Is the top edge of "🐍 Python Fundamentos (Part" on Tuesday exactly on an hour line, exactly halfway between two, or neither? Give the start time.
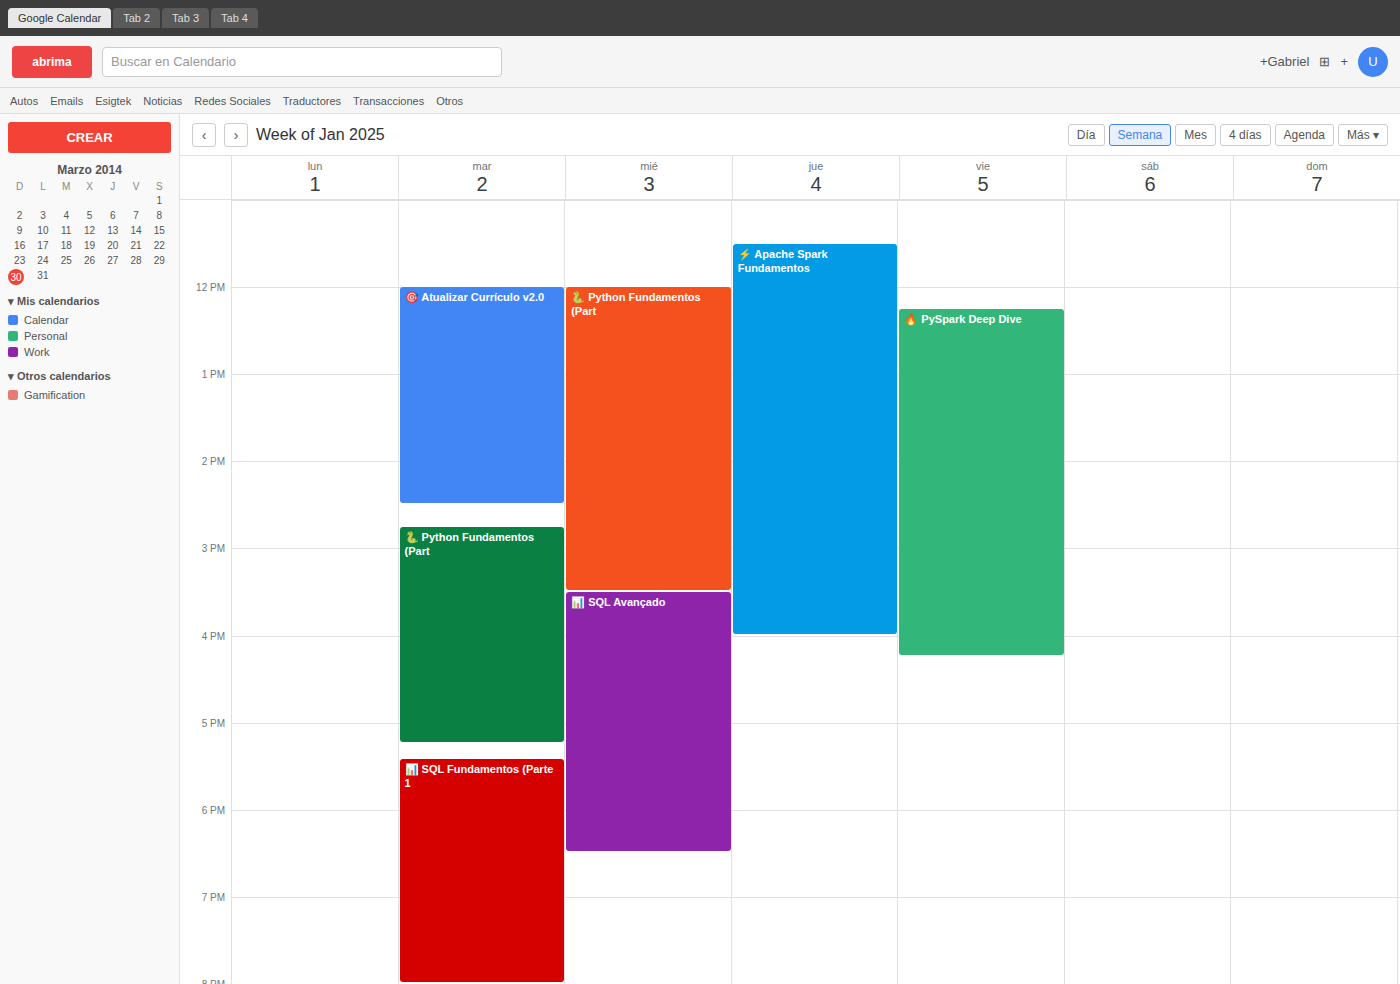
2:45 PM -- neither: three quarters of the way from the 2 PM line to the 3 PM line.